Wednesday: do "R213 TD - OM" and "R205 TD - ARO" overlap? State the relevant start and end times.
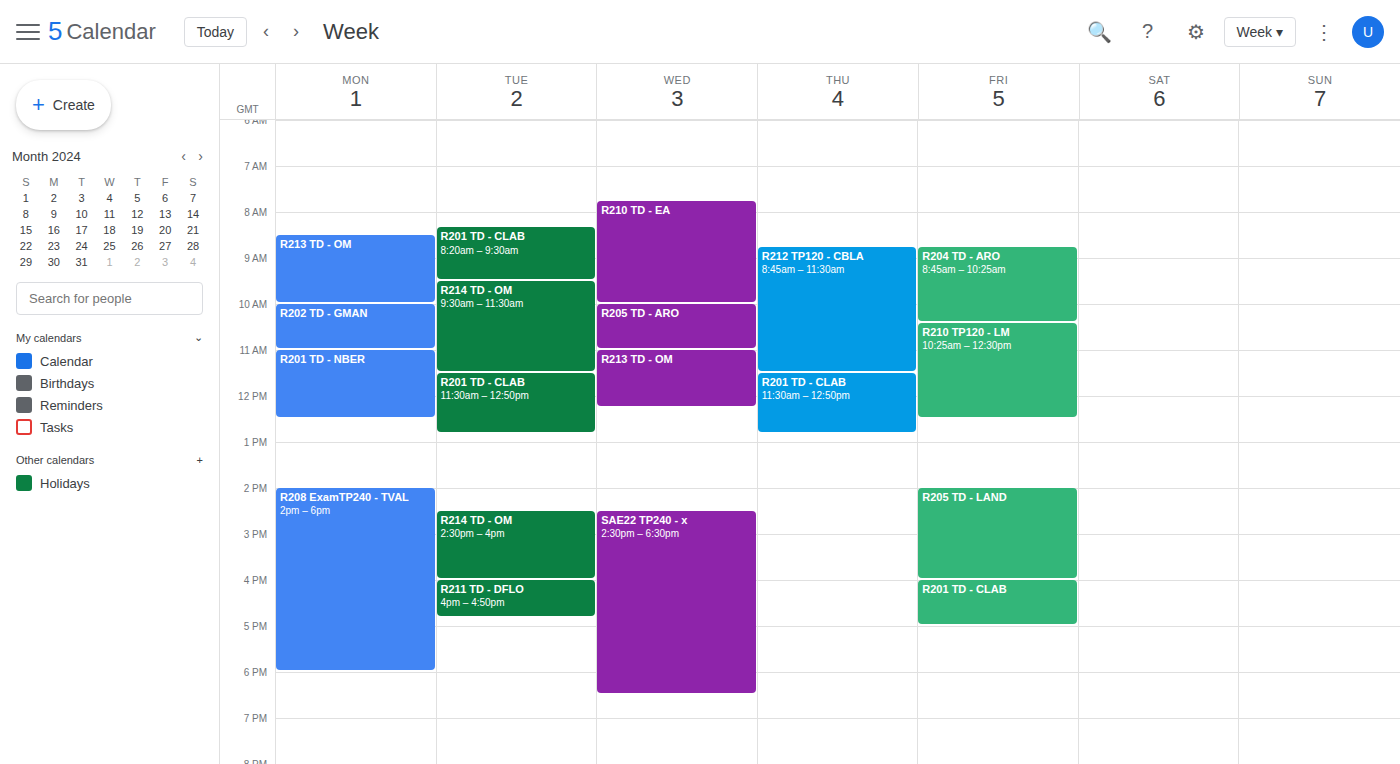
"R205 TD - ARO" ends at 11:00 AM, exactly when "R213 TD - OM" starts -- they touch but do not overlap.